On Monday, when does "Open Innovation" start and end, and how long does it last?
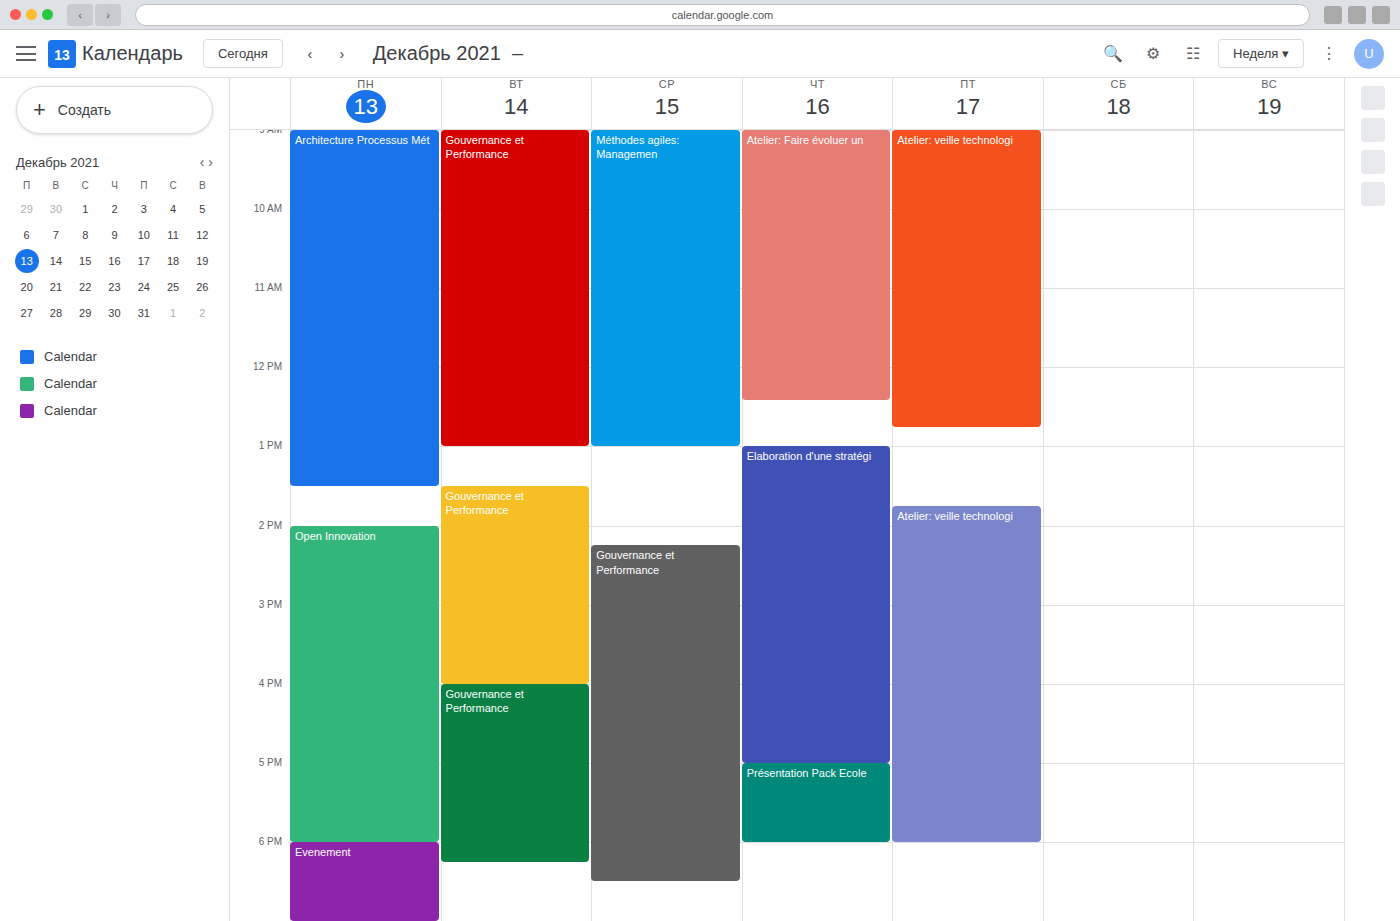
2:00 PM to 6:00 PM, 4 hours